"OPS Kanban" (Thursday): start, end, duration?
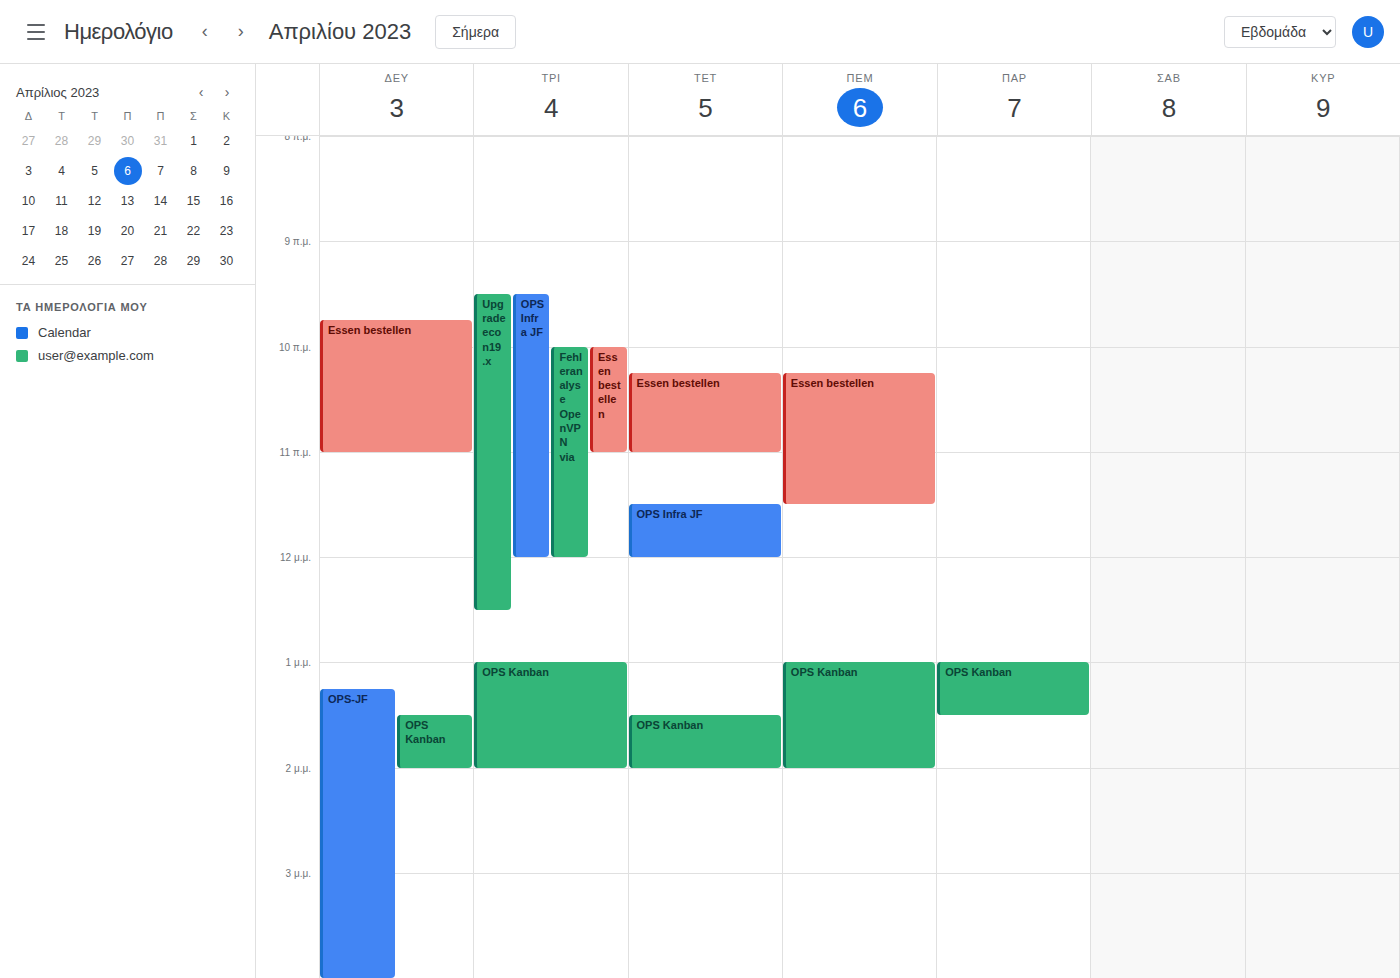
1:00 PM to 2:00 PM, 1 hour